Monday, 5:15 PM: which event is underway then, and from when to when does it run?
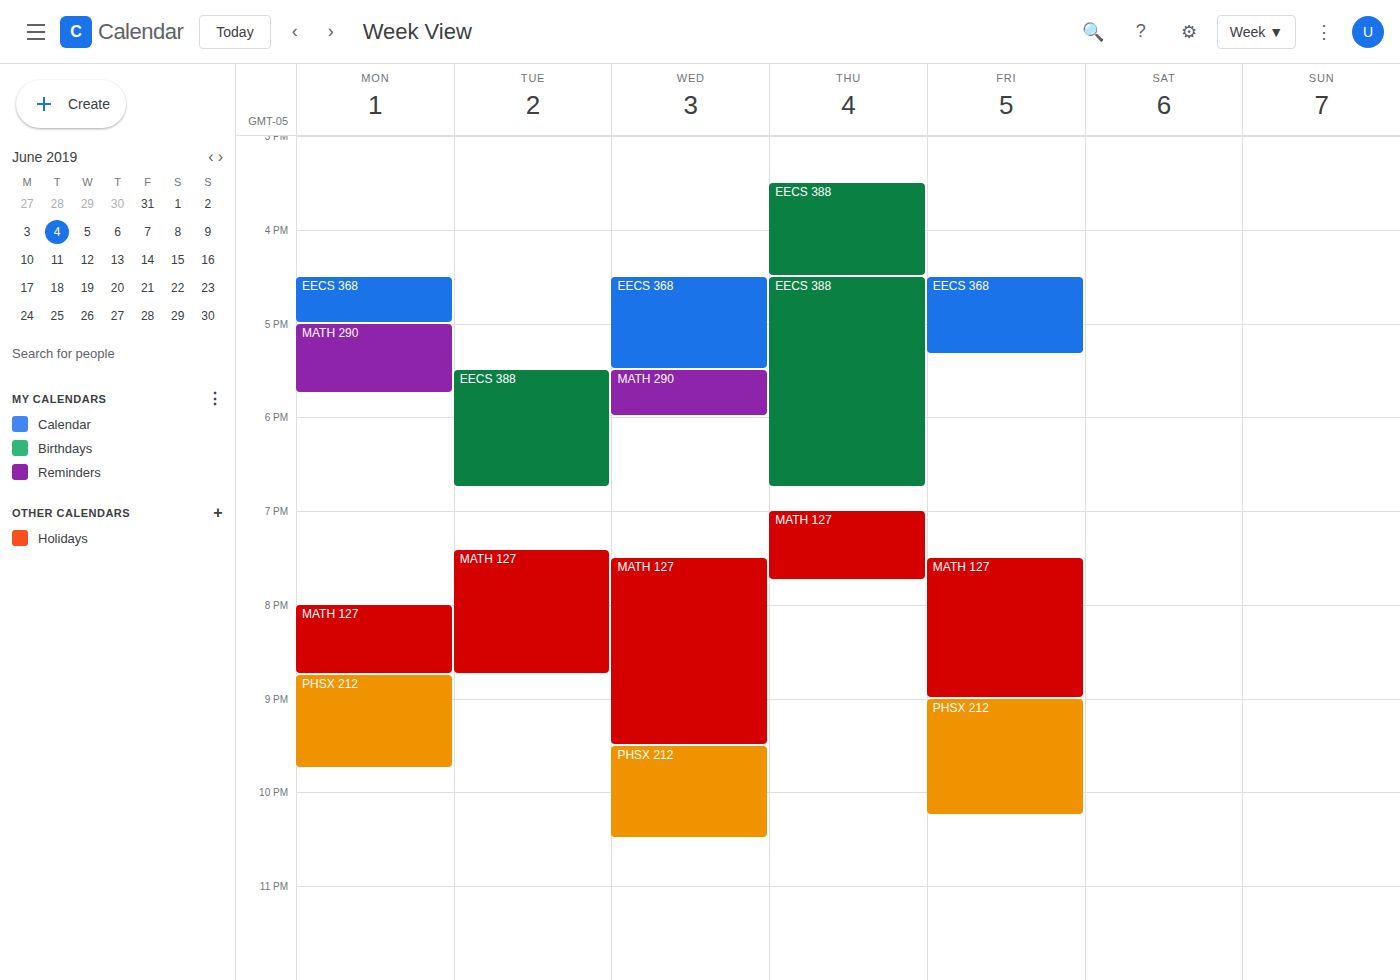
"MATH 290", 5:00 PM to 5:45 PM